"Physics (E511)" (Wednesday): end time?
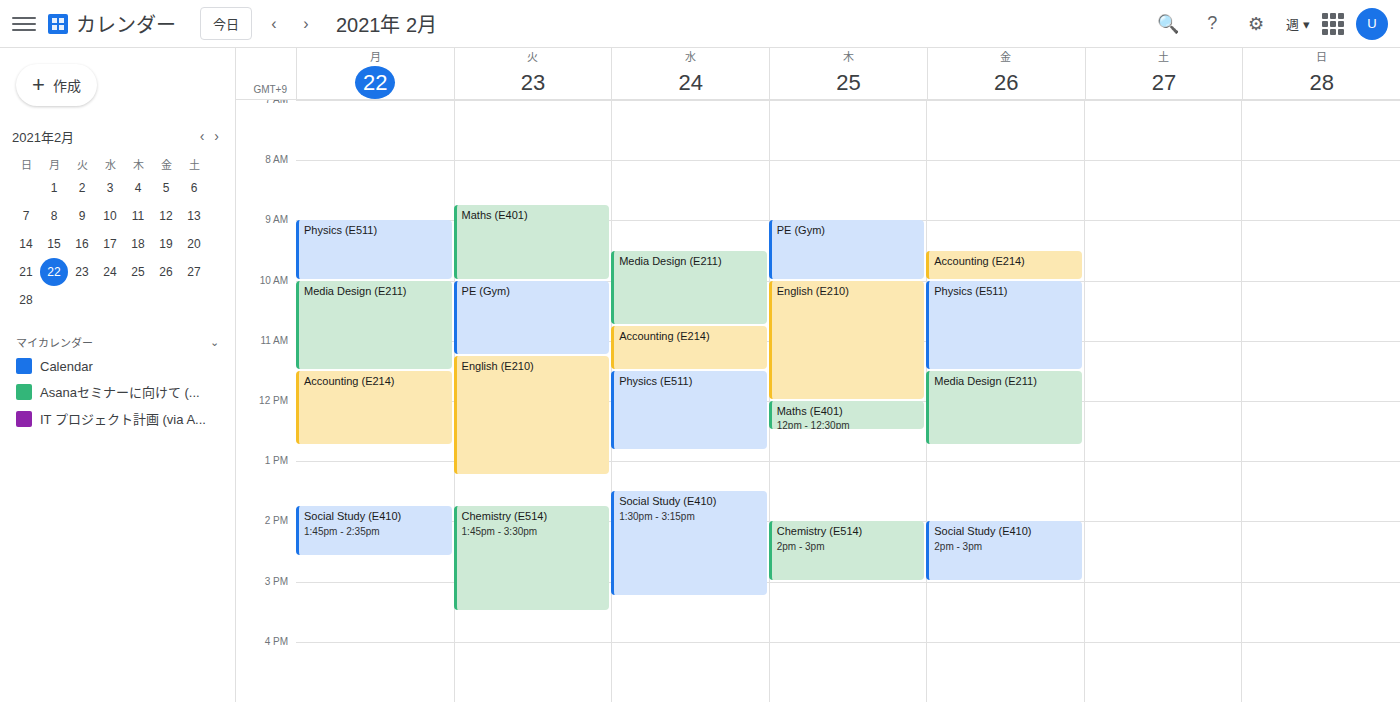
12:50 PM